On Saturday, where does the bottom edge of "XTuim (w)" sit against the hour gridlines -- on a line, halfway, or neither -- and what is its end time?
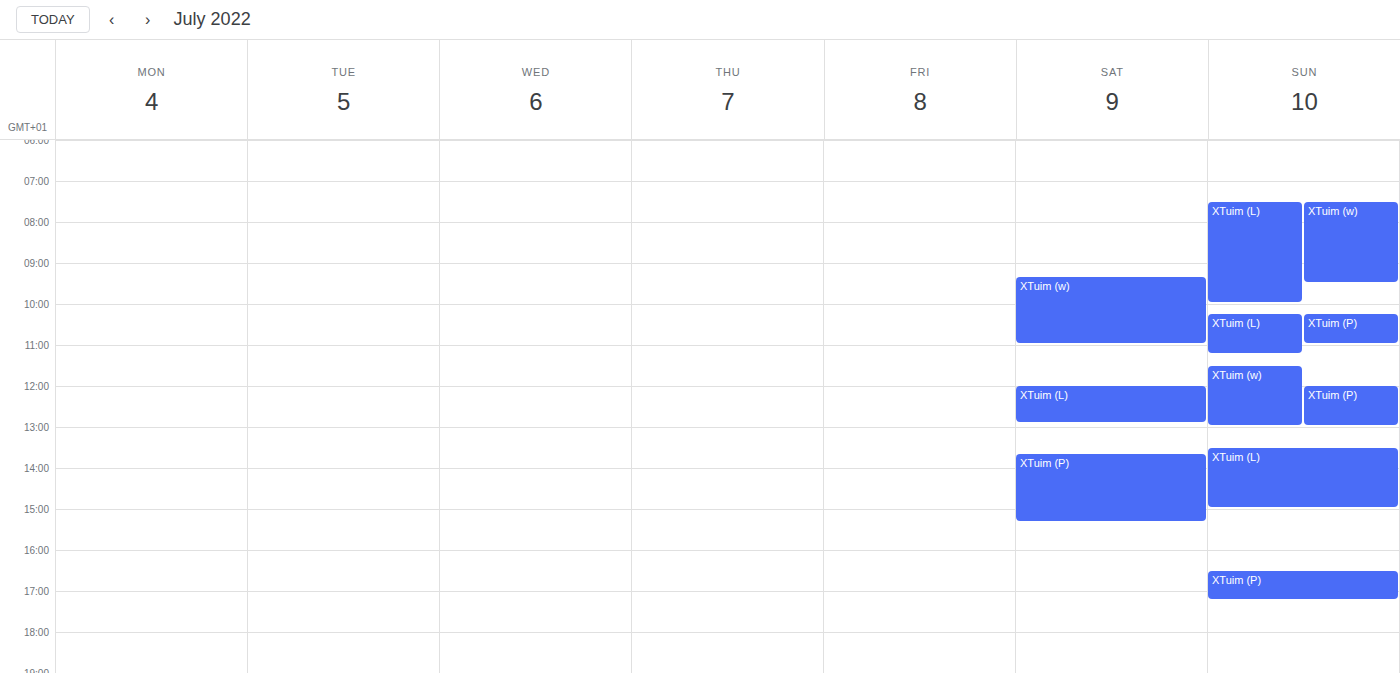
11:00 -- exactly on the 11:00 line.